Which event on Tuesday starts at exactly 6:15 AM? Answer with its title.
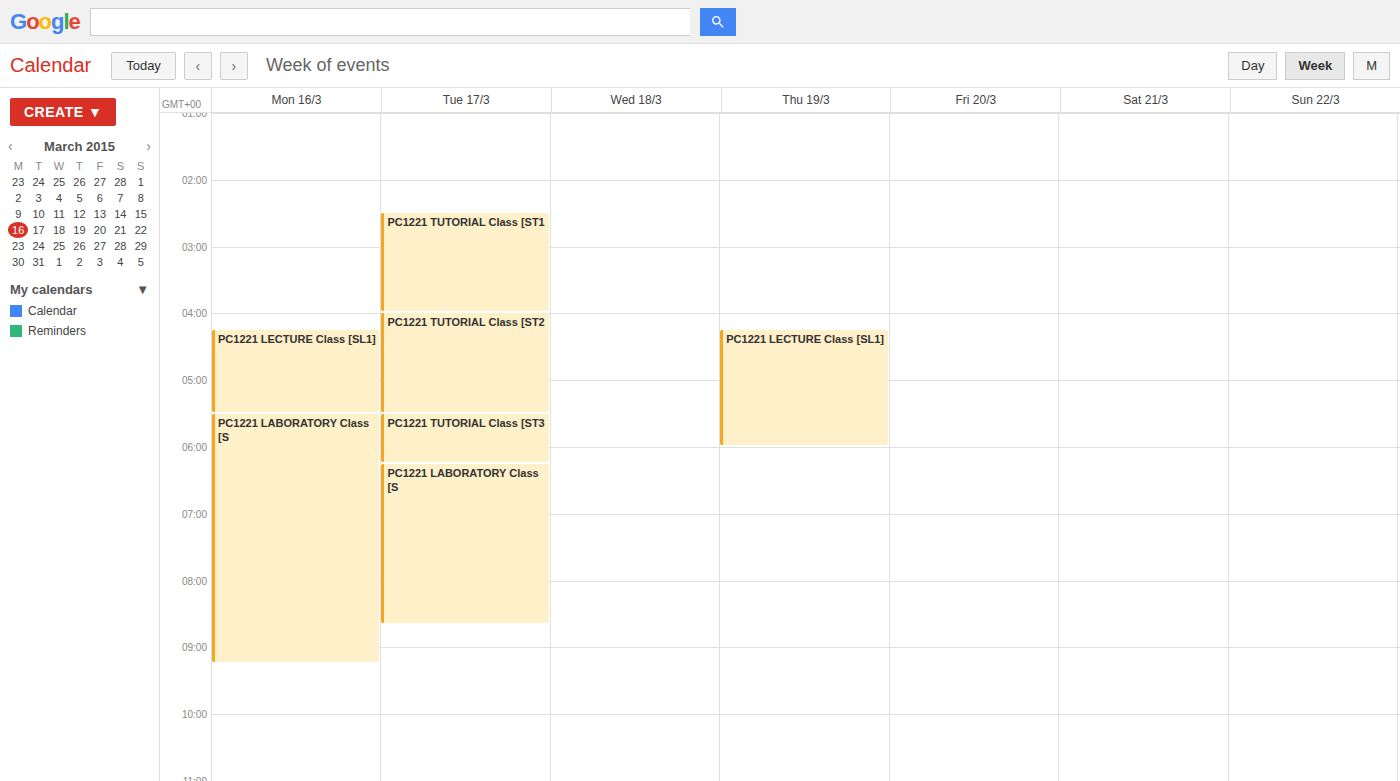
"PC1221 LABORATORY Class [S"